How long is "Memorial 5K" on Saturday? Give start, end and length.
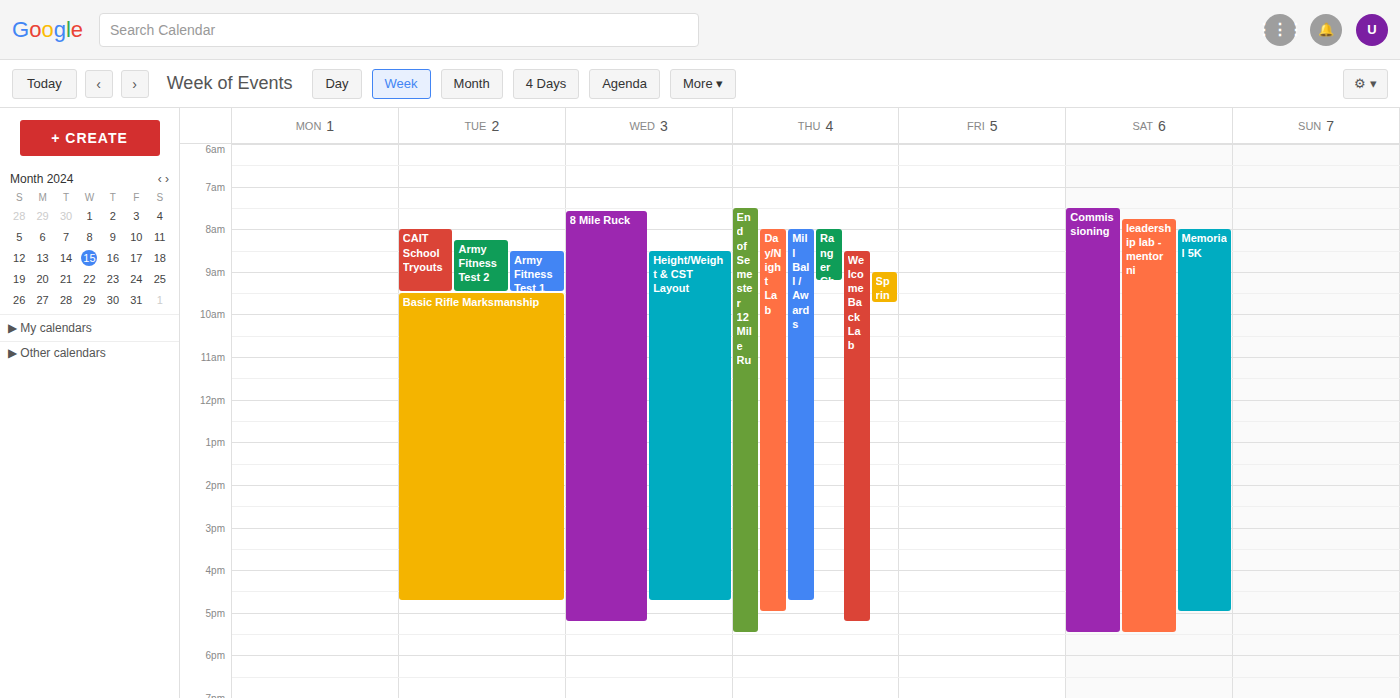
8:00 AM to 5:00 PM, 9 hours